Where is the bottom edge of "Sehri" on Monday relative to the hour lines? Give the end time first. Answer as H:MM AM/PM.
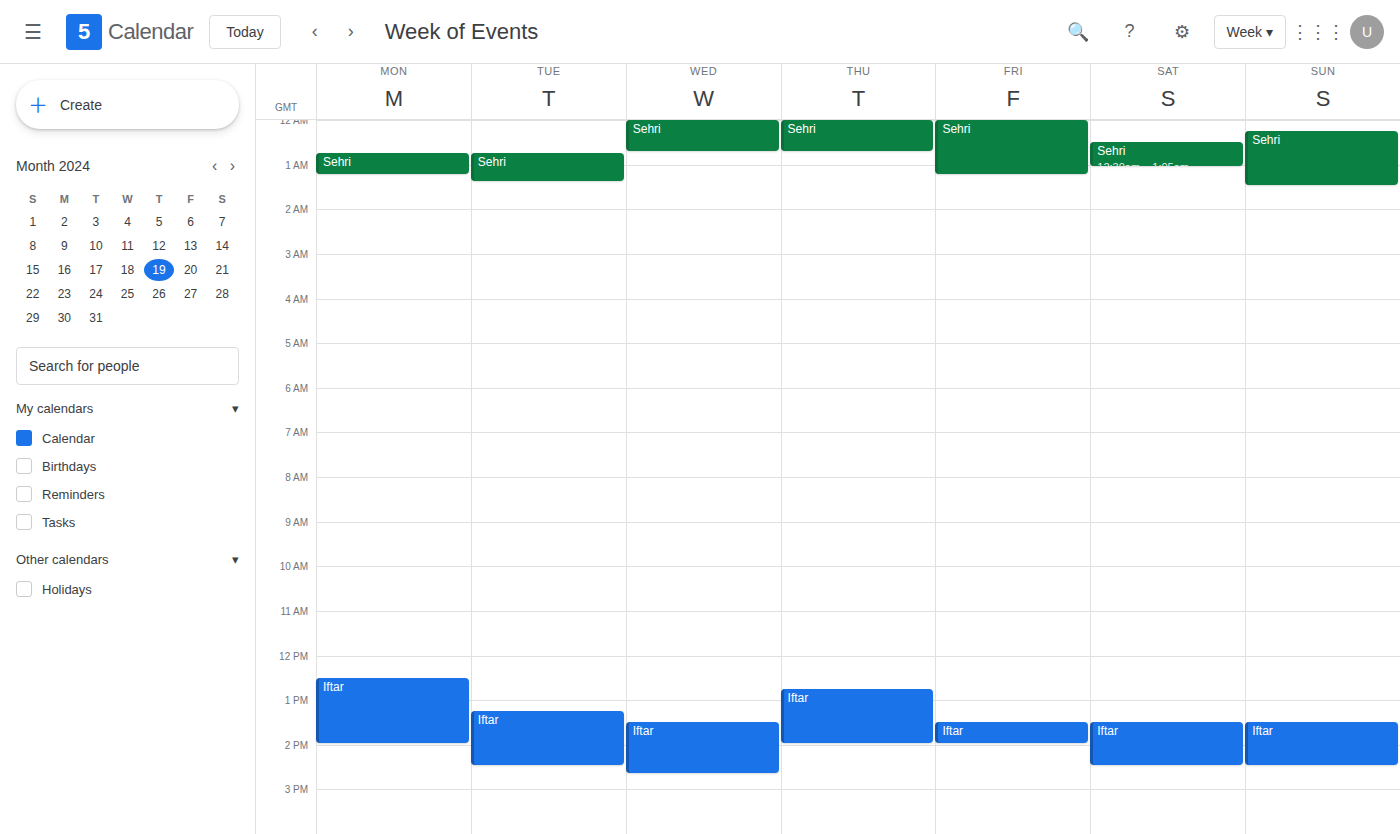
1:15 AM -- neither: a quarter of the way from the 1 AM line to the 2 AM line.